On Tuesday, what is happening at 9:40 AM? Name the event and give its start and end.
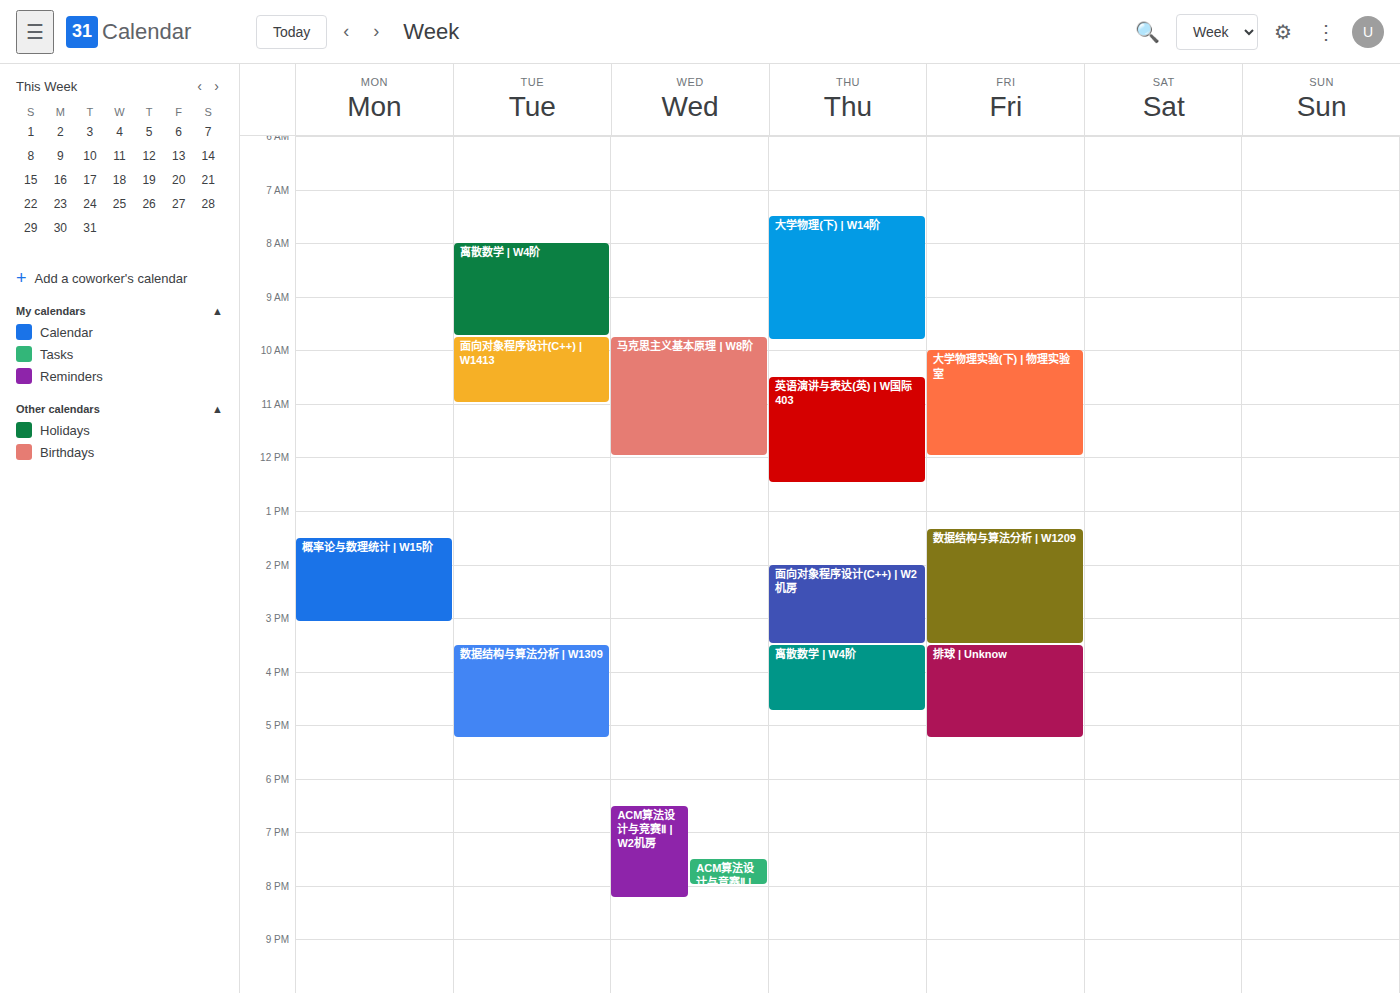
"离散数学 | W4阶", 8:00 AM to 9:45 AM